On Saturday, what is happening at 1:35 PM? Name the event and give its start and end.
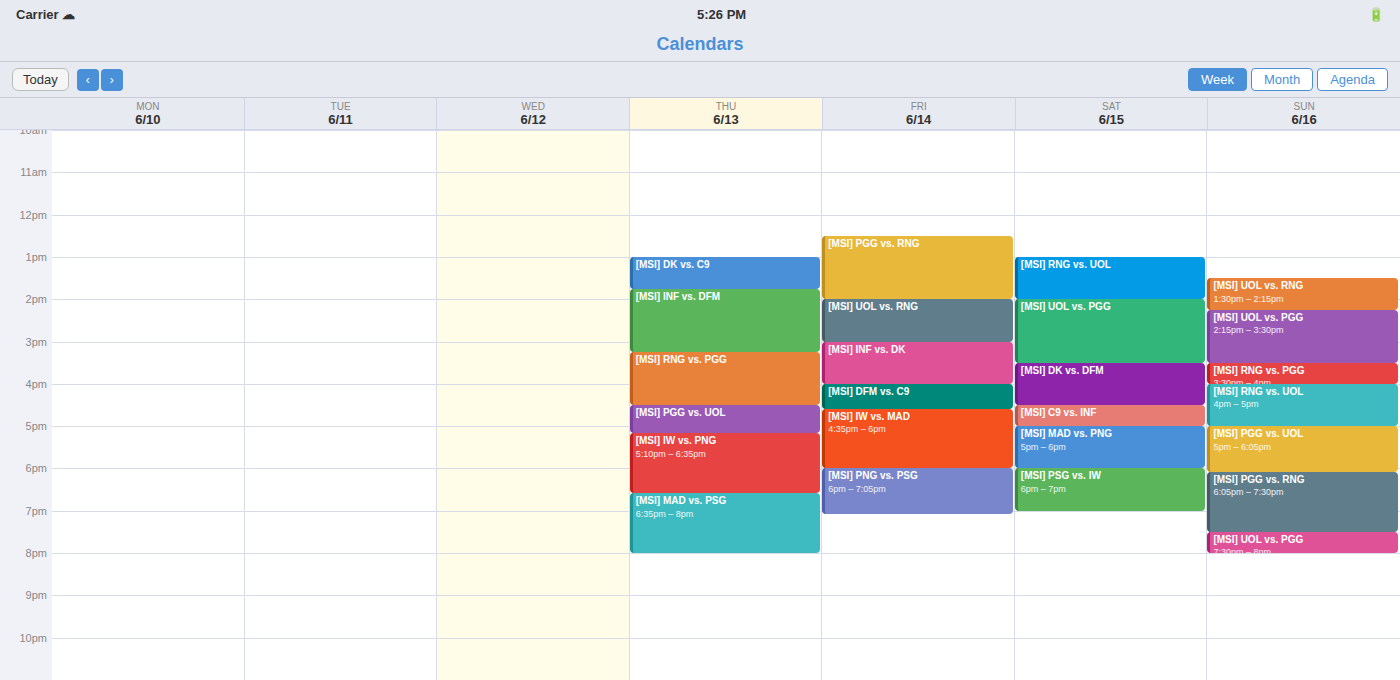
"[MSI] RNG vs. UOL", 1:00 PM to 2:00 PM